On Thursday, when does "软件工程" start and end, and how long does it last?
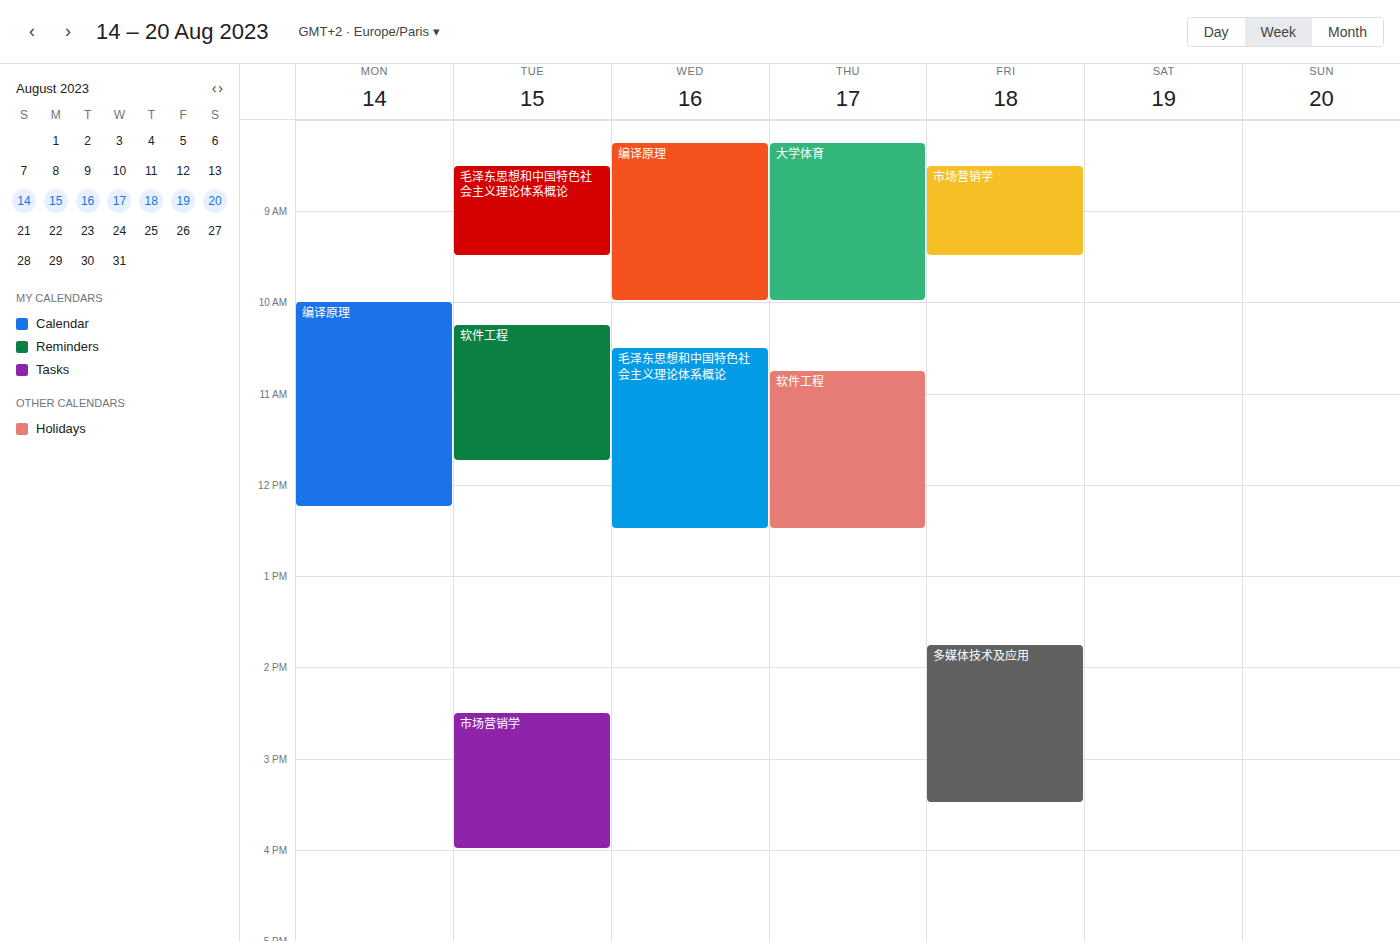
10:45 AM to 12:30 PM, 1 hour 45 minutes